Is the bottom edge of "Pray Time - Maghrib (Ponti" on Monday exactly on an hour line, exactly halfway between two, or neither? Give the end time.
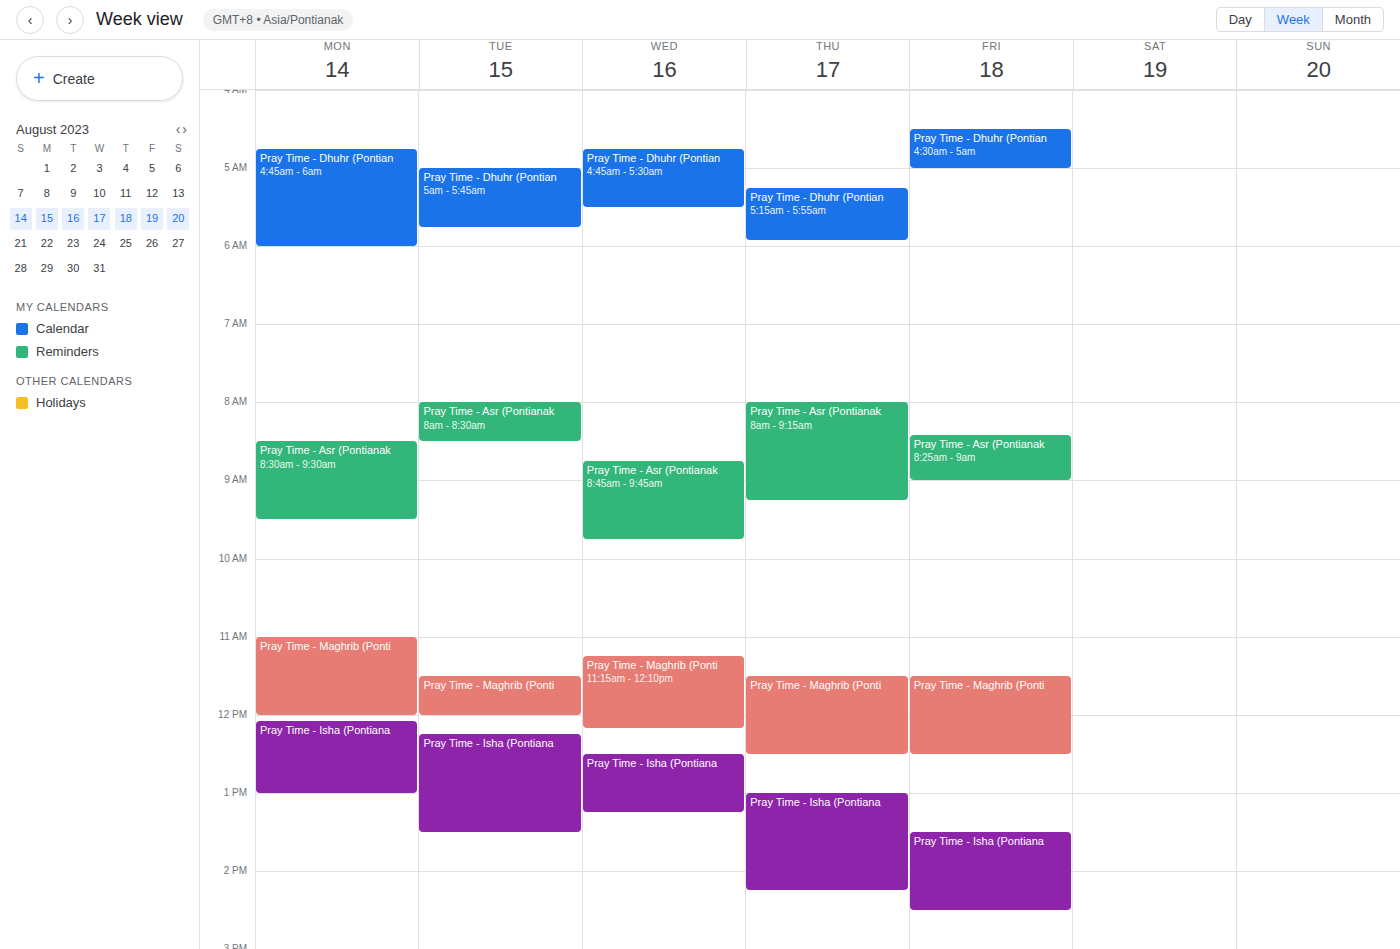
12:00 PM -- exactly on the 12 PM line.